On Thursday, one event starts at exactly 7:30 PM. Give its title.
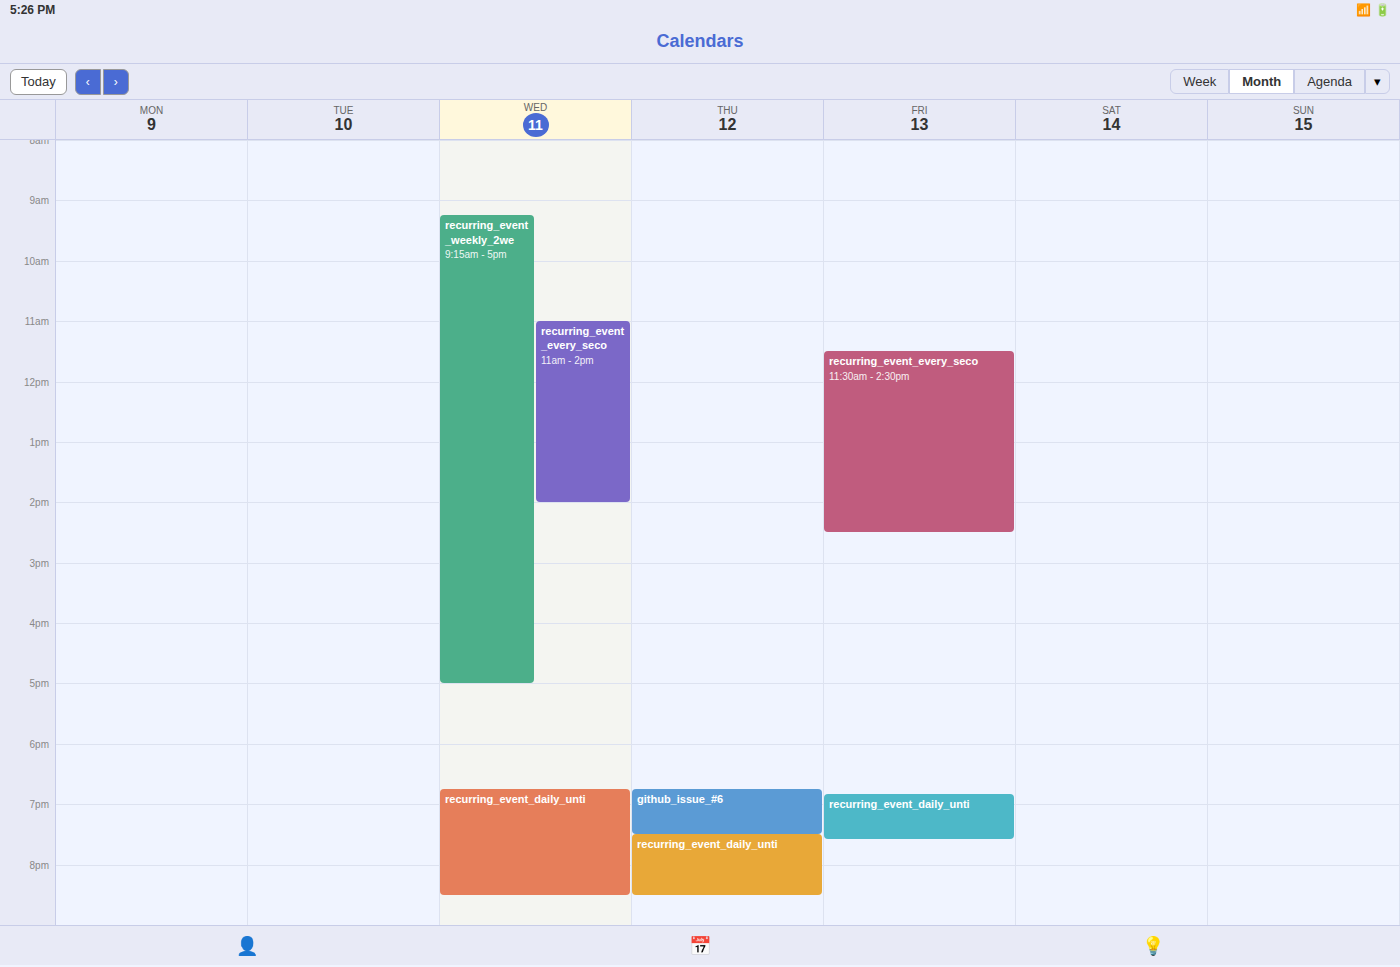
"recurring_event_daily_unti"